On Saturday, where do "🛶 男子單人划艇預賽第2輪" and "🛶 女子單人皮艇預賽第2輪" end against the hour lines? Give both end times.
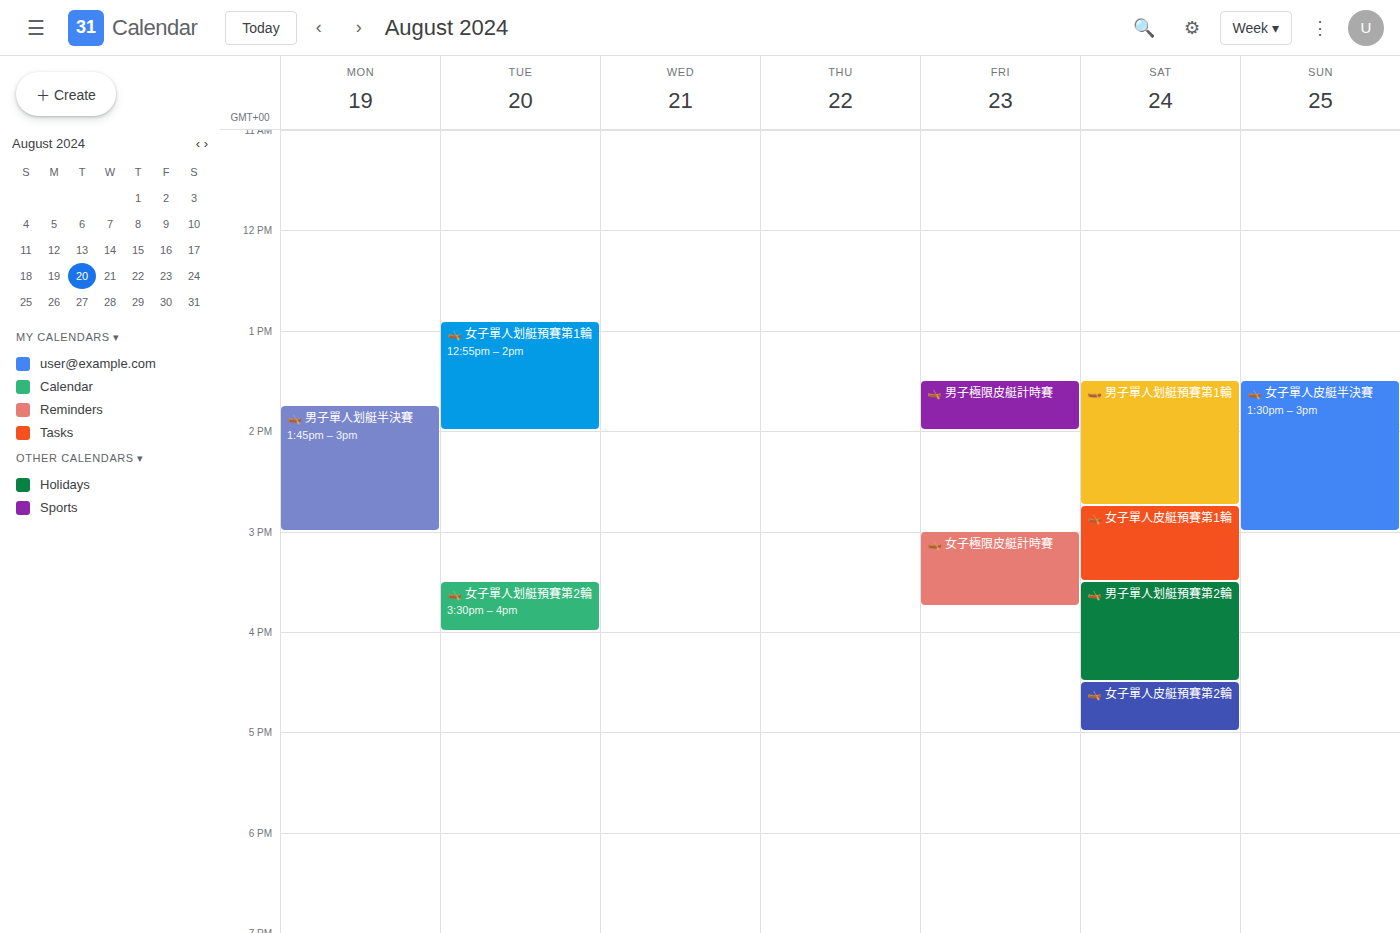
"🛶 男子單人划艇預賽第2輪": 4:30 PM, halfway between the 4 PM and 5 PM lines. "🛶 女子單人皮艇預賽第2輪": 5:00 PM, exactly on the 5 PM line.